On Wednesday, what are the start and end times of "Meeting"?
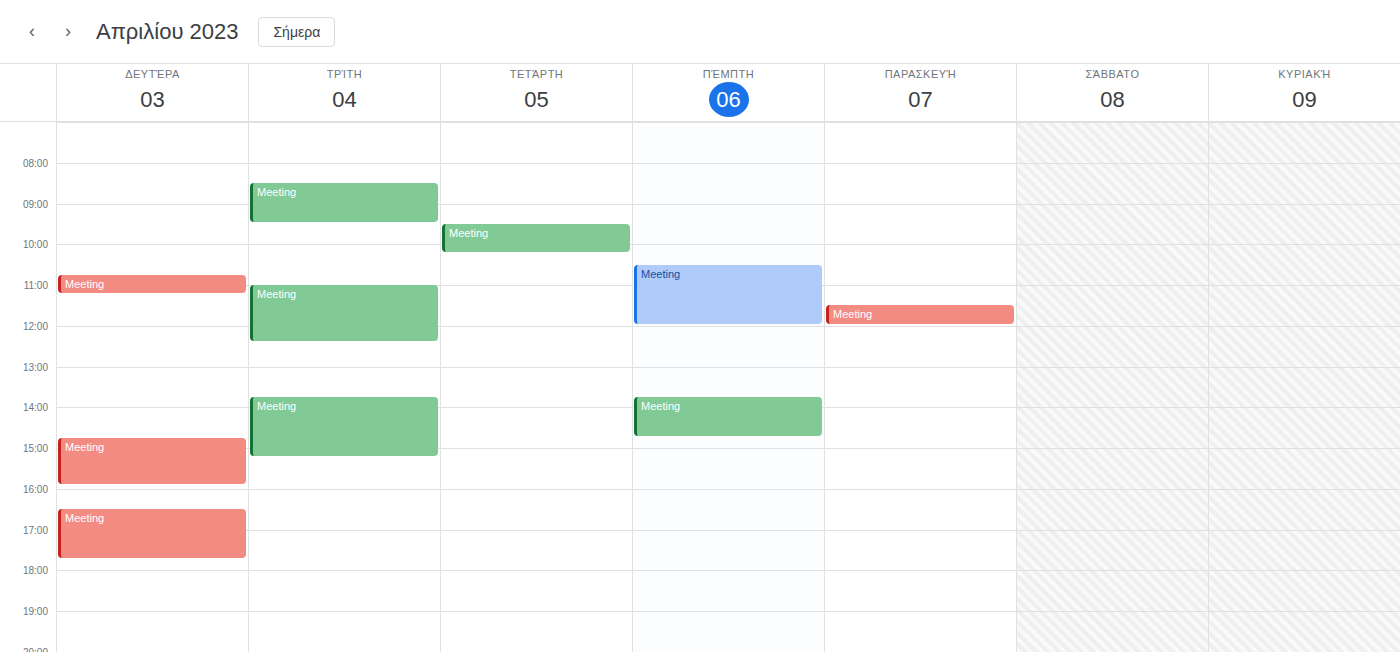
09:30 to 10:15